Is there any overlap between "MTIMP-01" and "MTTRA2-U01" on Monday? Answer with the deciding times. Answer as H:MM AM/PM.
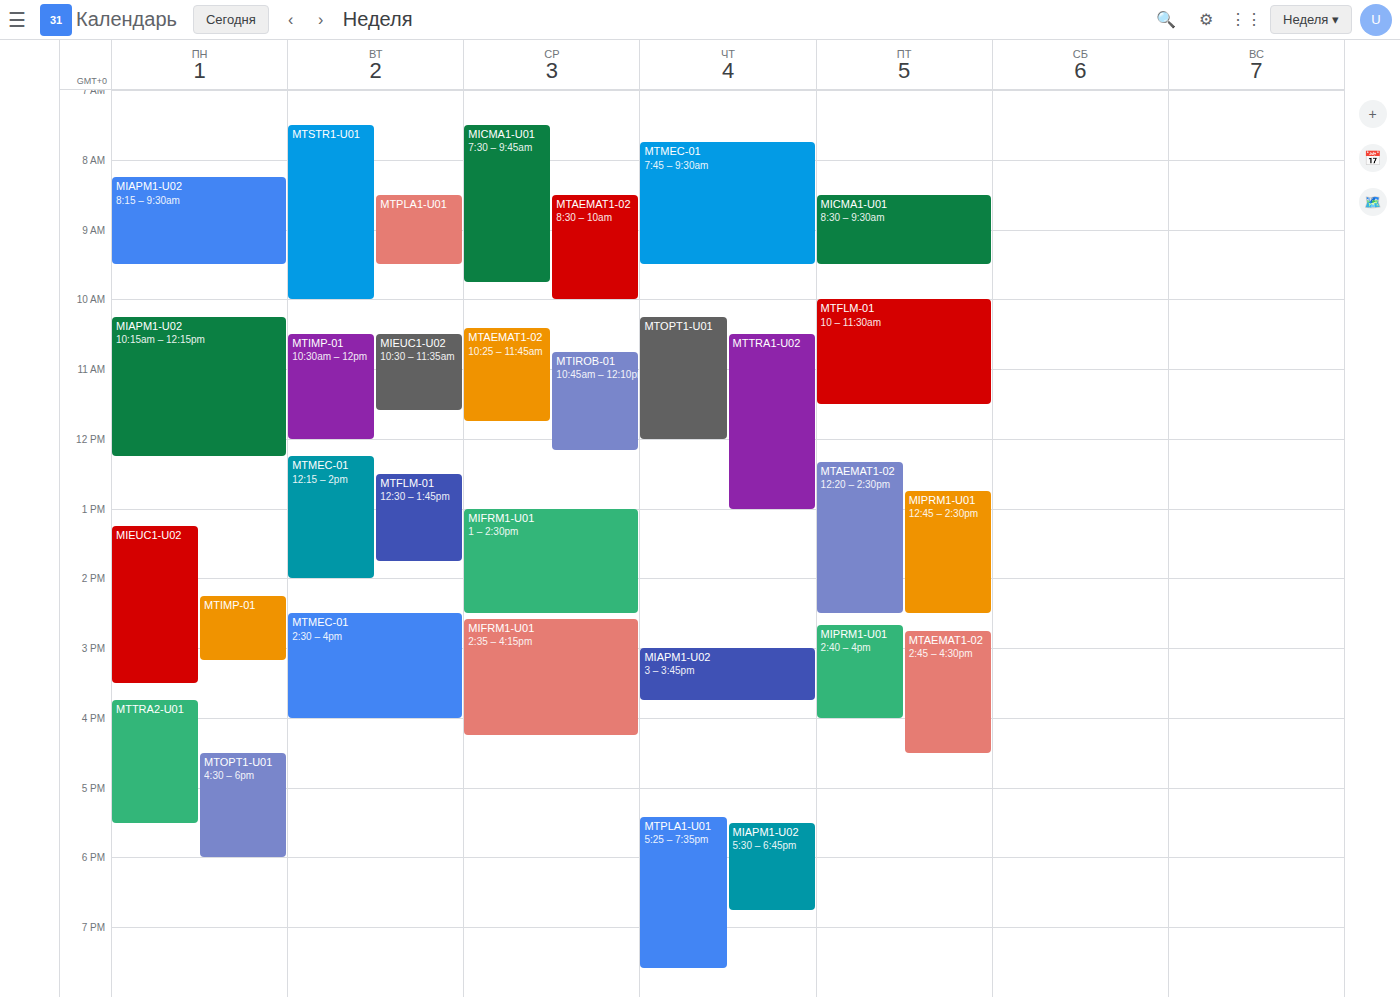
"MTIMP-01" ends at 3:10 PM and "MTTRA2-U01" starts at 3:45 PM -- no overlap.